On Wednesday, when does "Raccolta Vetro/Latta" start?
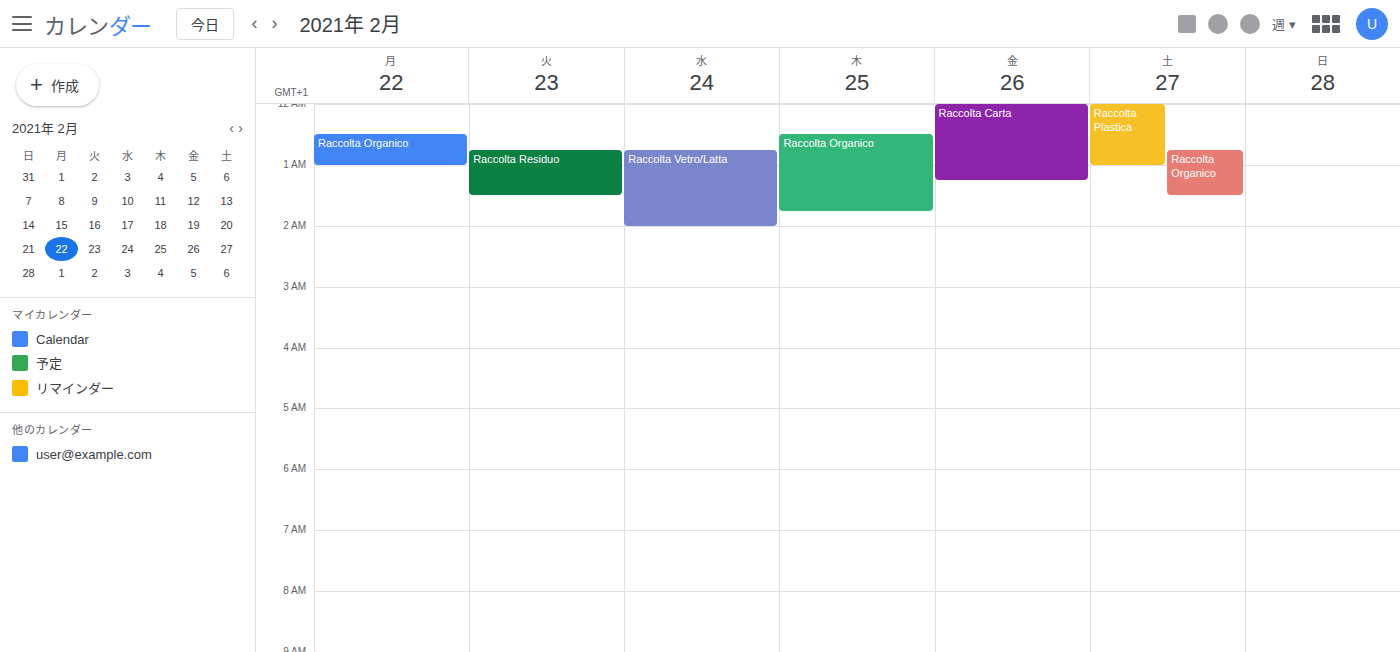
00:45